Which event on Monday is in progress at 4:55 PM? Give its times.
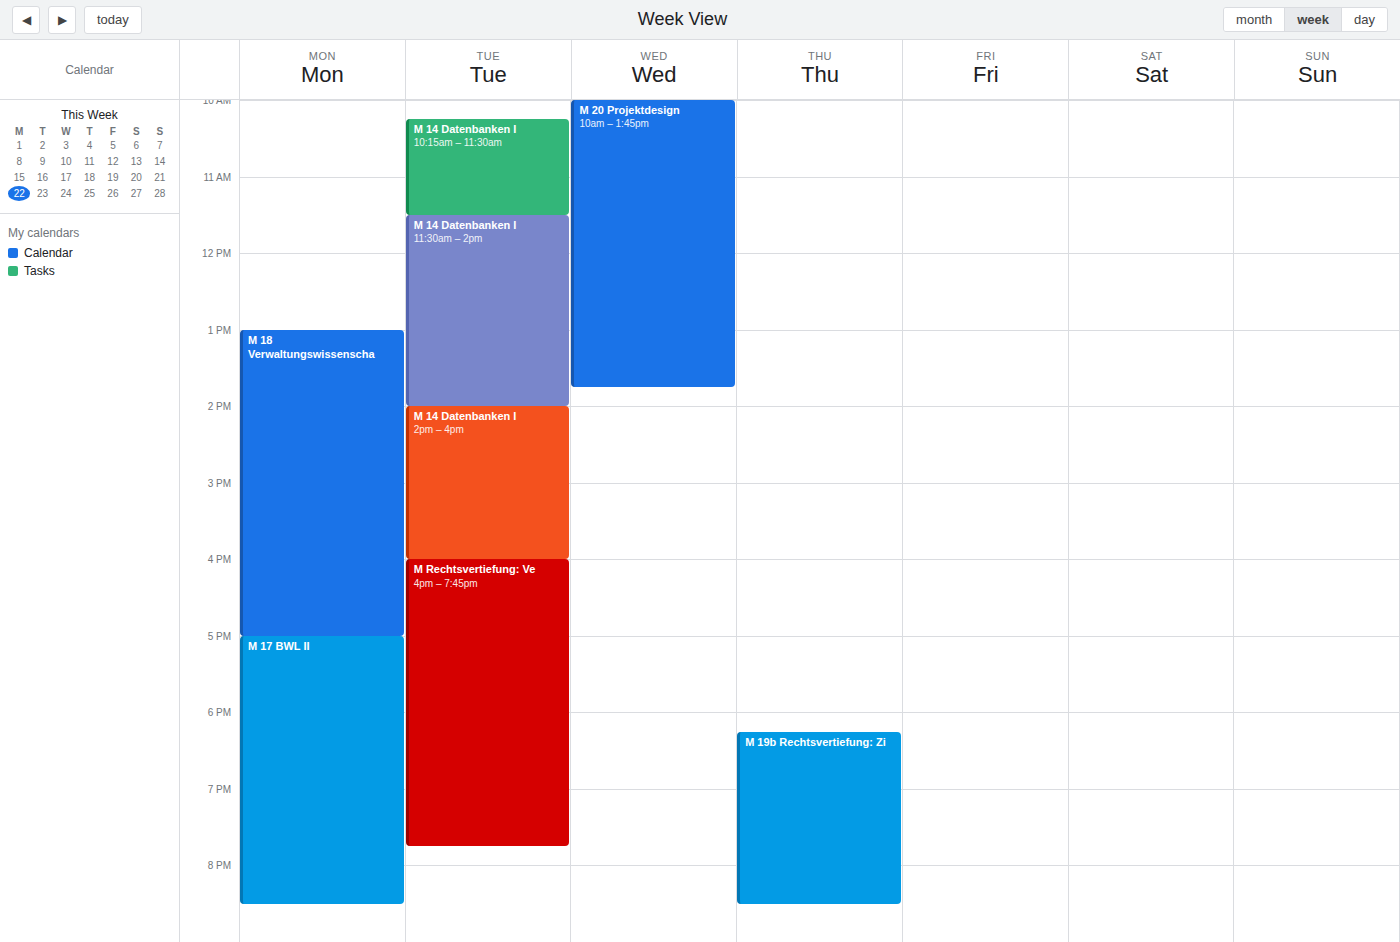
"M 18 Verwaltungswissenscha", 1:00 PM to 5:00 PM